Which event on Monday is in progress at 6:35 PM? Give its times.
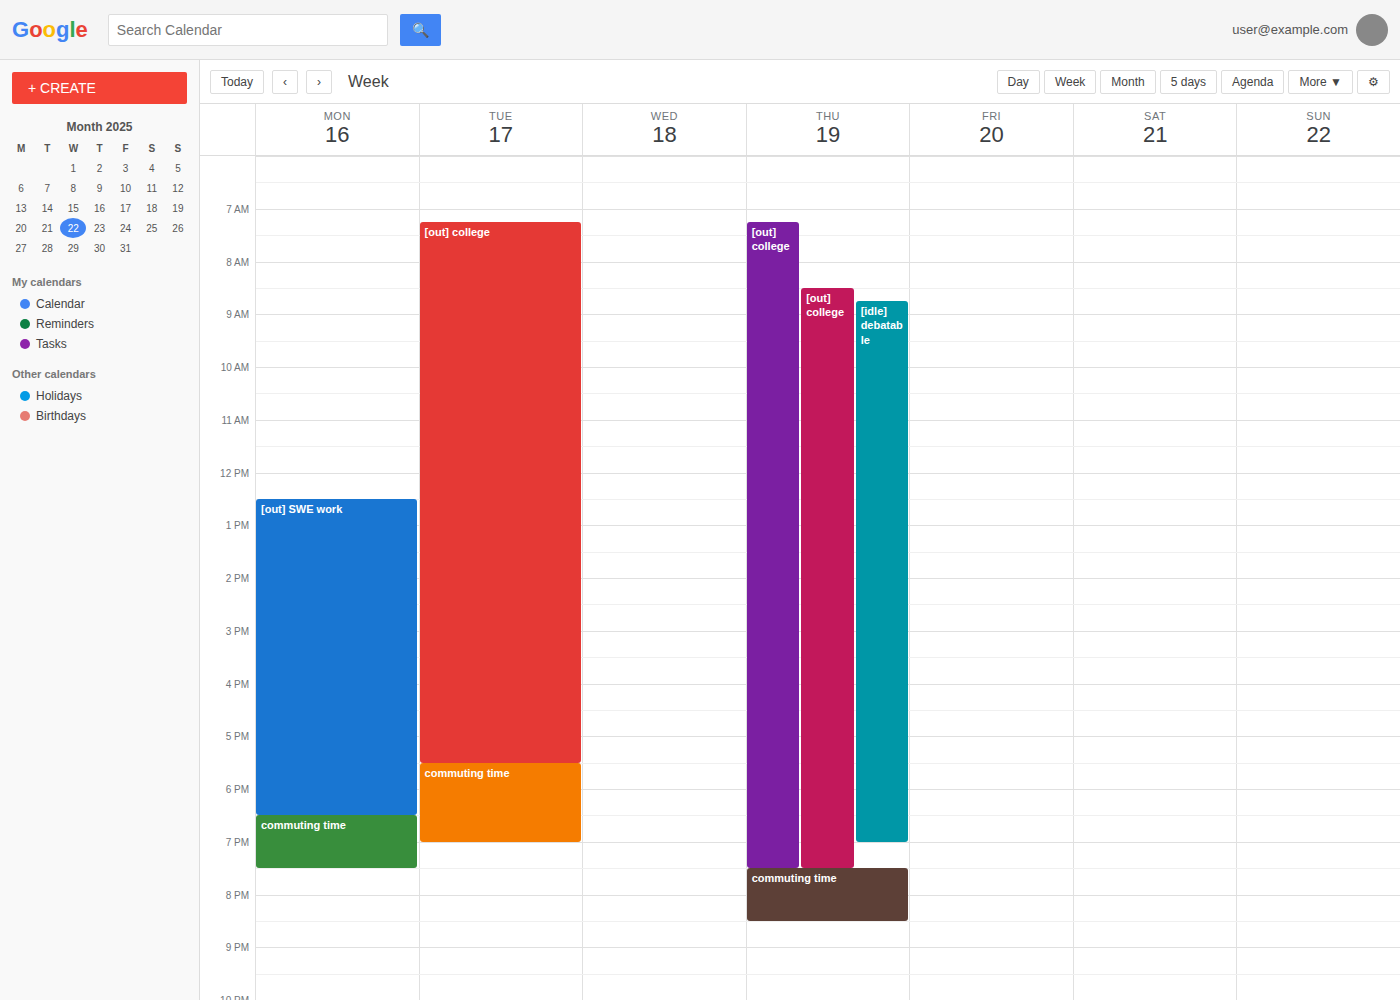
"commuting time", 6:30 PM to 7:30 PM